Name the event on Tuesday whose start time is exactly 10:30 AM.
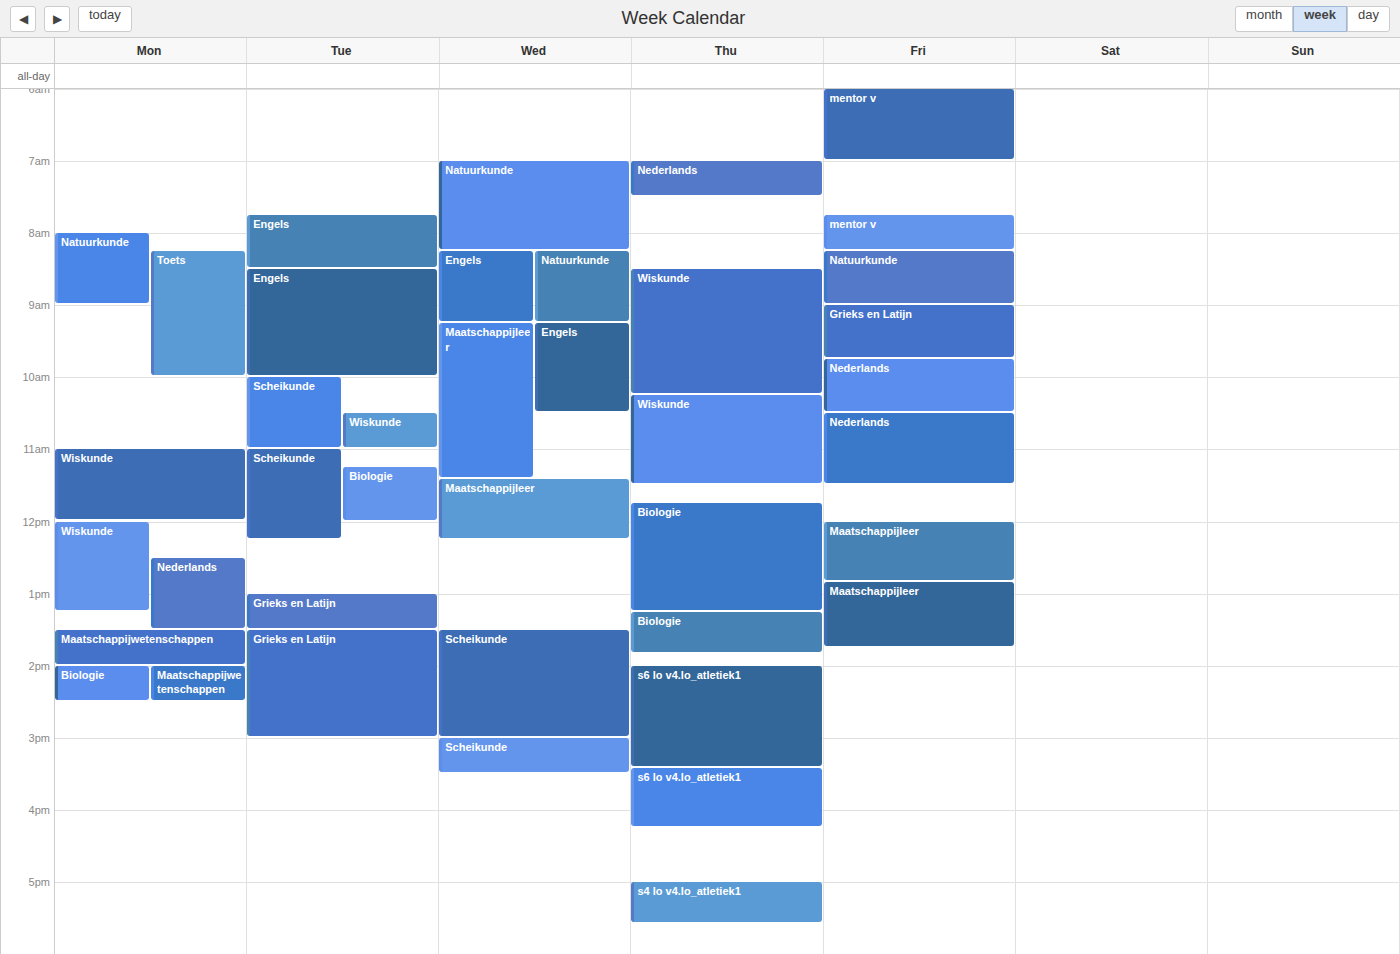
"Wiskunde"